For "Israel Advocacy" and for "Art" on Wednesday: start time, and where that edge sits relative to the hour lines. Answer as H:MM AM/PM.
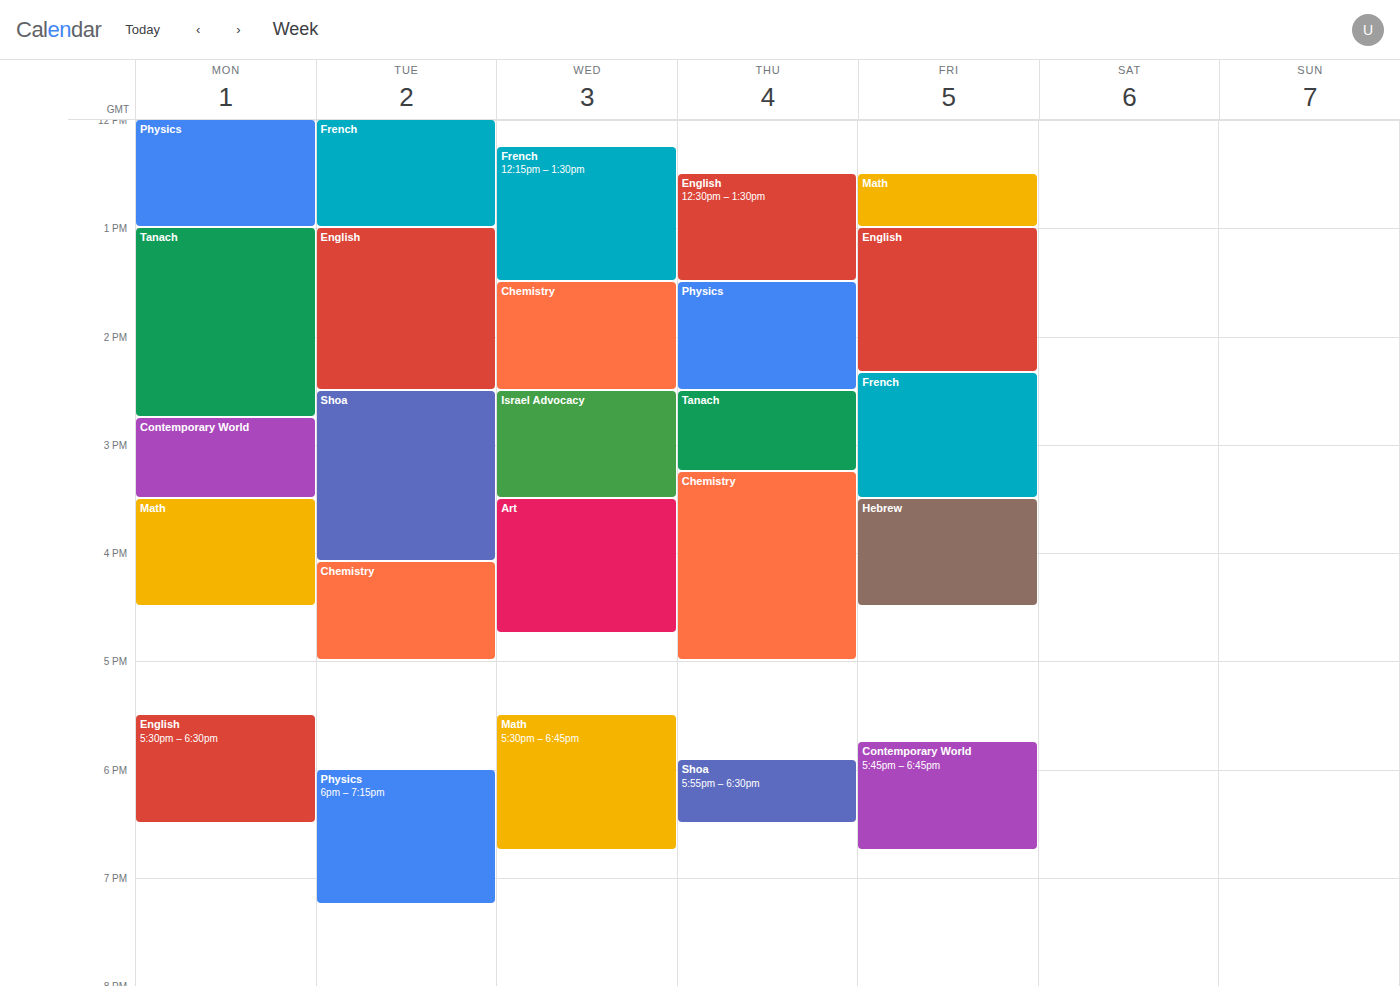
"Israel Advocacy": 2:30 PM, halfway between the 2 PM and 3 PM lines. "Art": 3:30 PM, halfway between the 3 PM and 4 PM lines.